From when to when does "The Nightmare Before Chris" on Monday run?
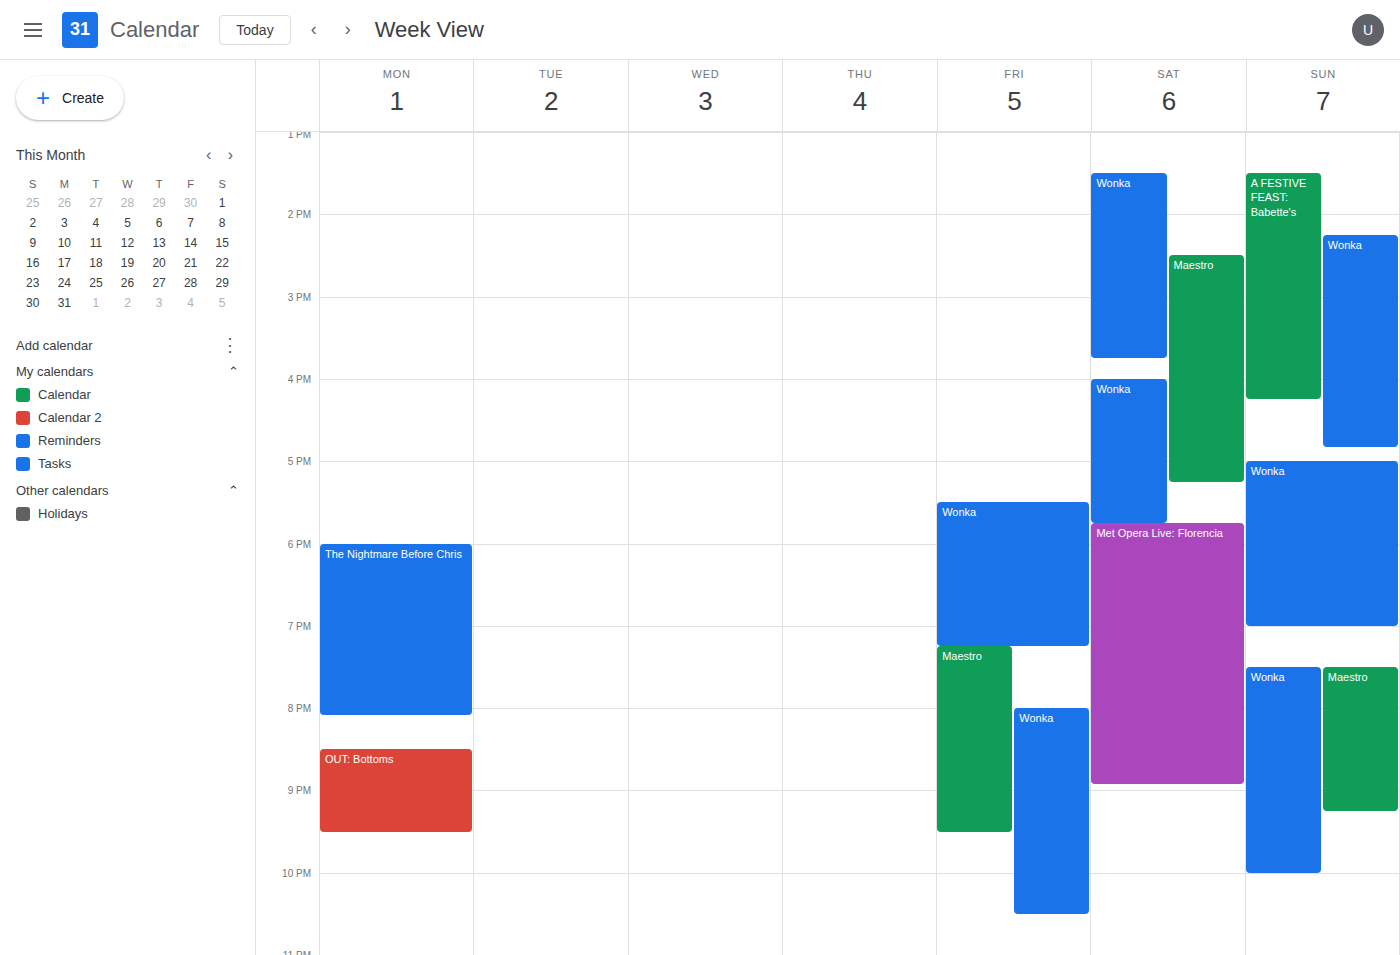
6:00 PM to 8:05 PM